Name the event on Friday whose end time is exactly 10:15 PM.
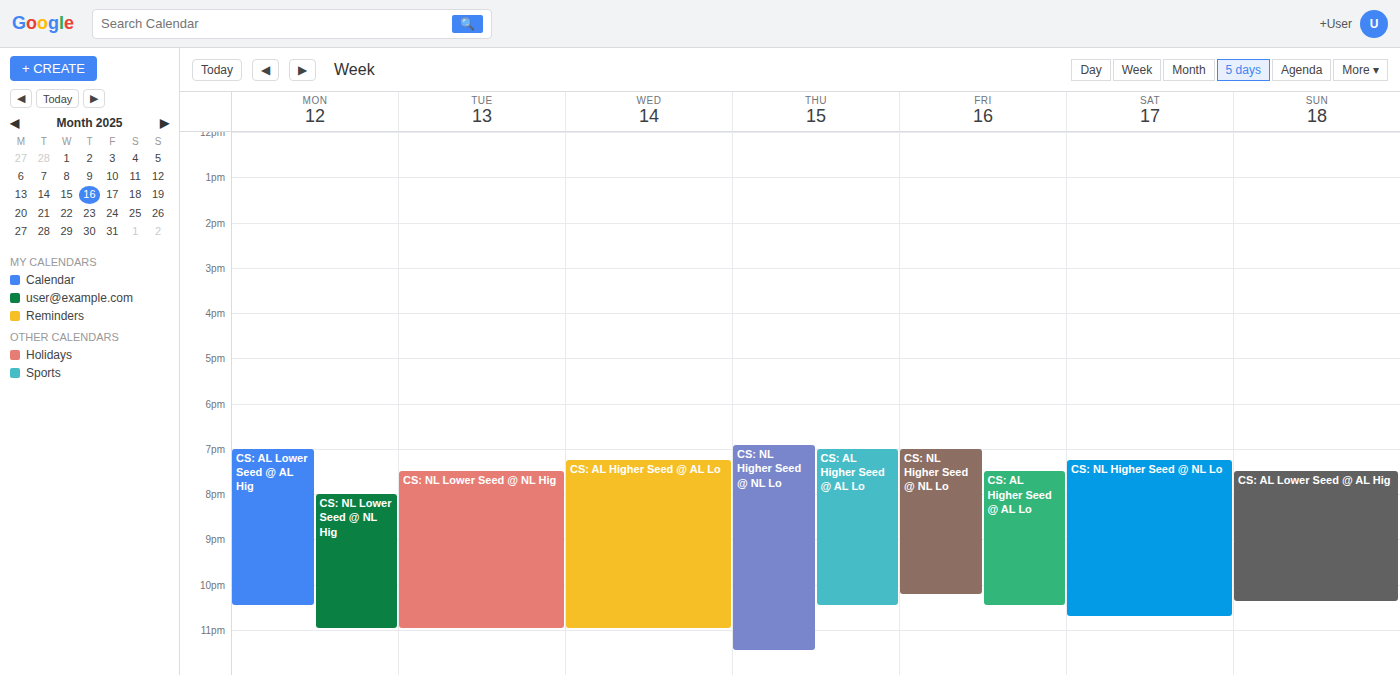
"CS: NL Higher Seed @ NL Lo"